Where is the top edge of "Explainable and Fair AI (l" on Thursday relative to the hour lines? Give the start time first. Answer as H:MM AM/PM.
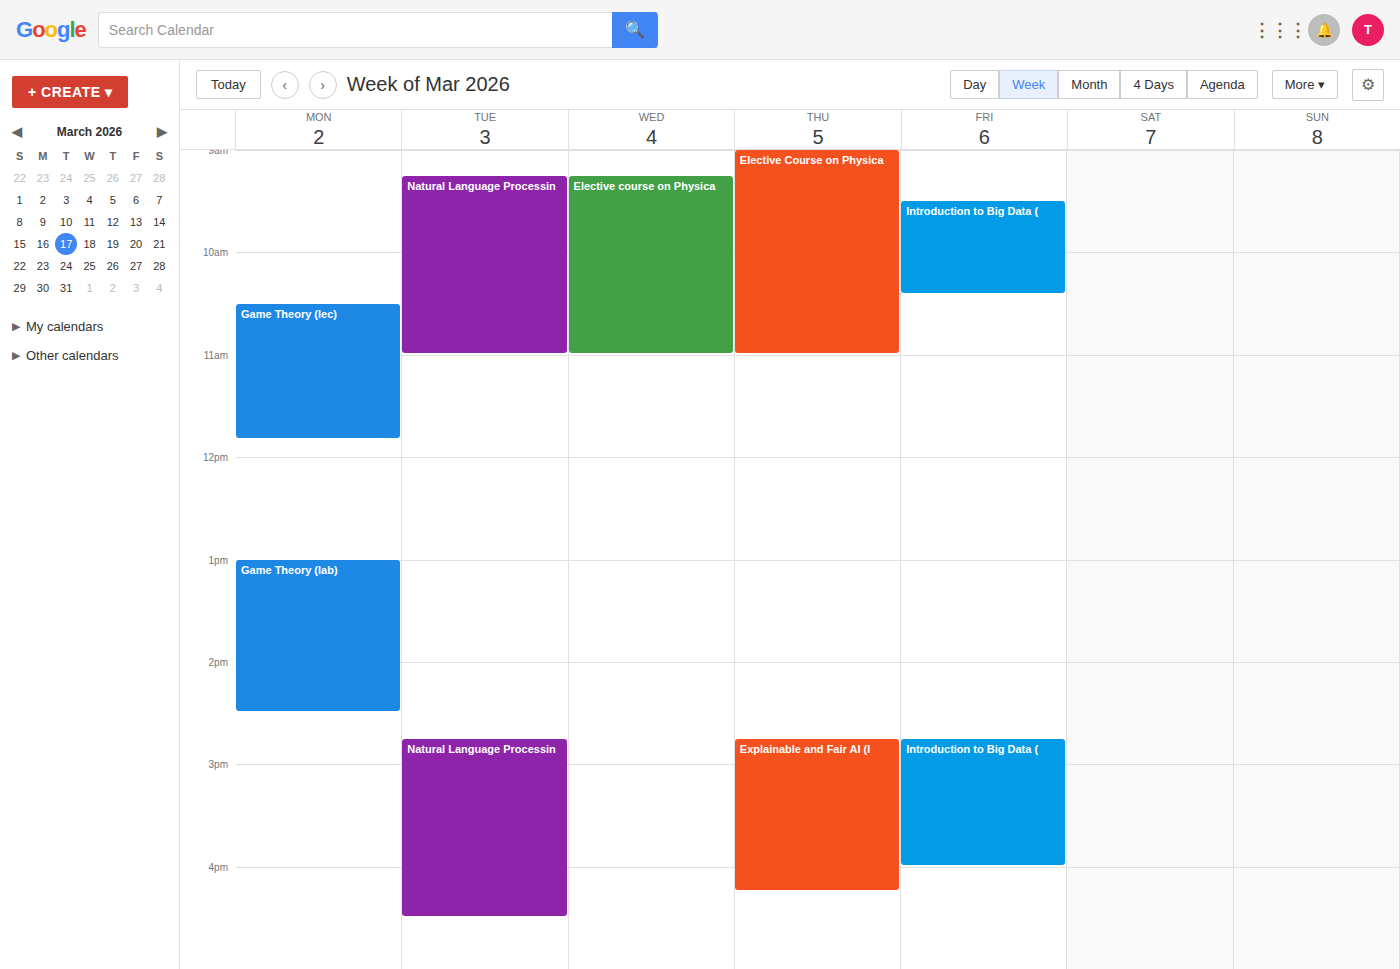
2:45 PM -- neither: three quarters of the way from the 2 PM line to the 3 PM line.